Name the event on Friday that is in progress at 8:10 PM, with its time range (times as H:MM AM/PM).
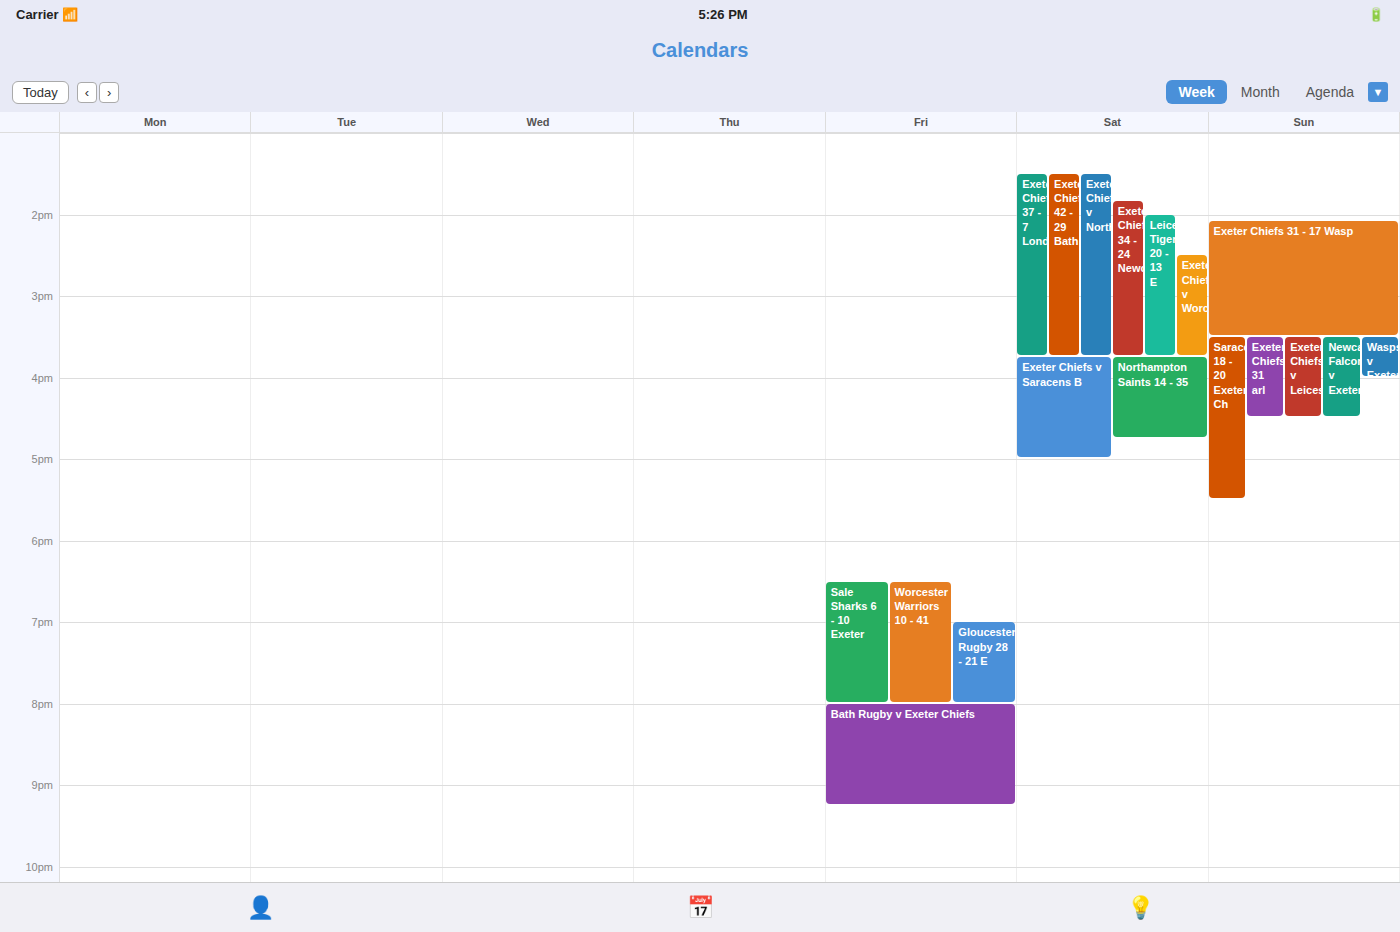
"Bath Rugby v Exeter Chiefs", 8:00 PM to 9:15 PM